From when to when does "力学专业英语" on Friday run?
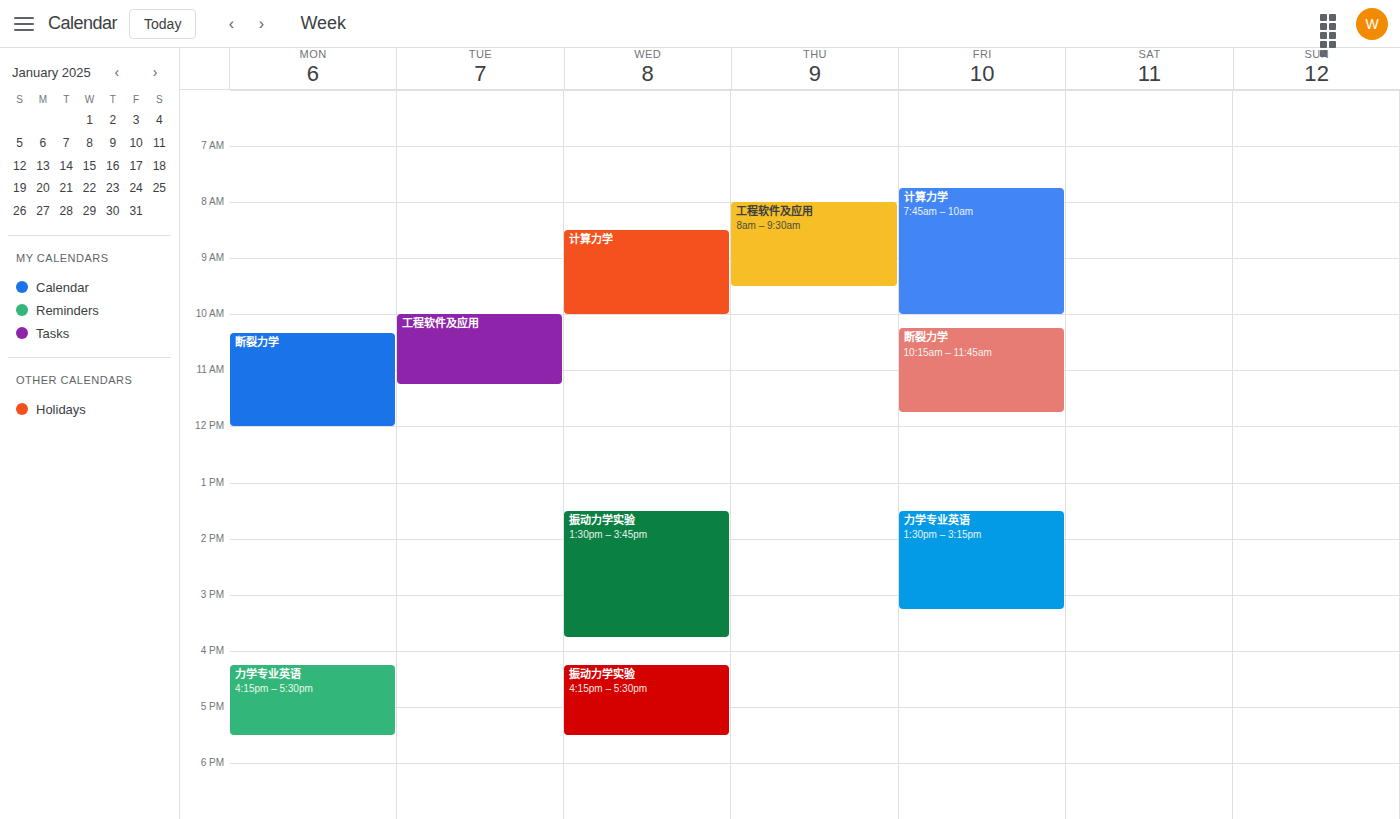
13:30 to 15:15